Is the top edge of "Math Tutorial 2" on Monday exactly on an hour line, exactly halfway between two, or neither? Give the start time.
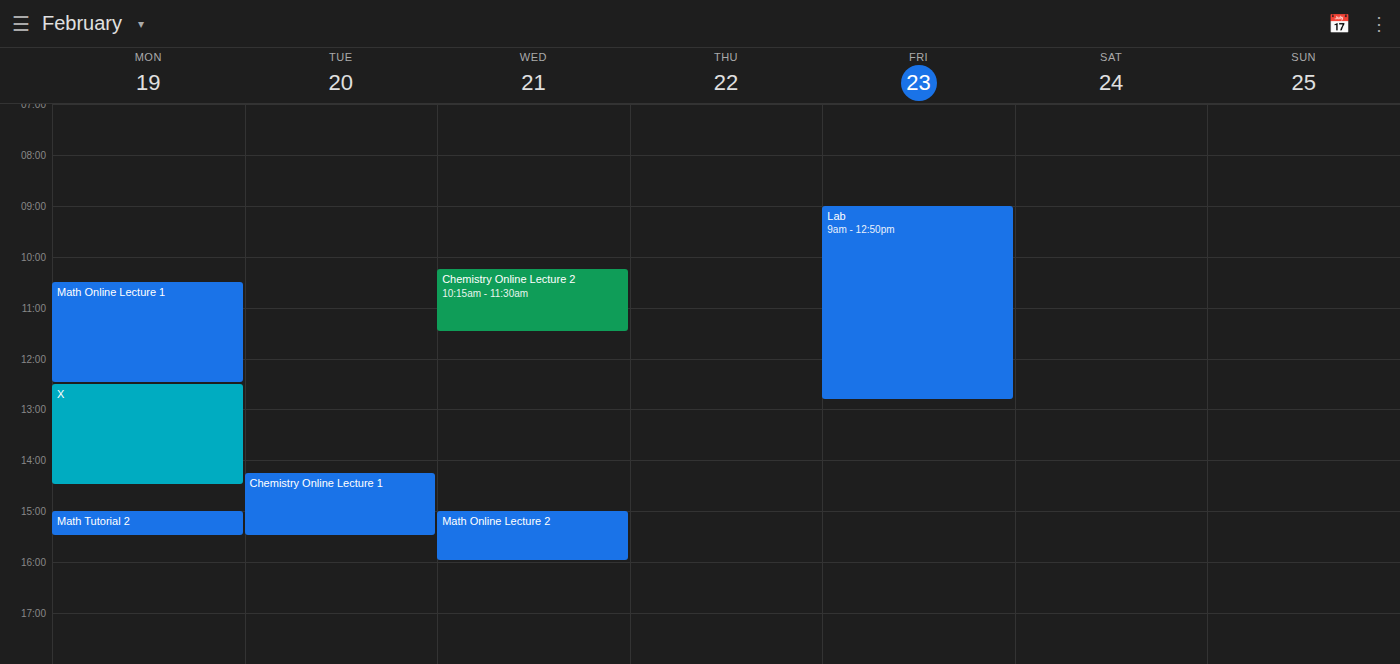
3:00 PM -- exactly on the 3 PM line.